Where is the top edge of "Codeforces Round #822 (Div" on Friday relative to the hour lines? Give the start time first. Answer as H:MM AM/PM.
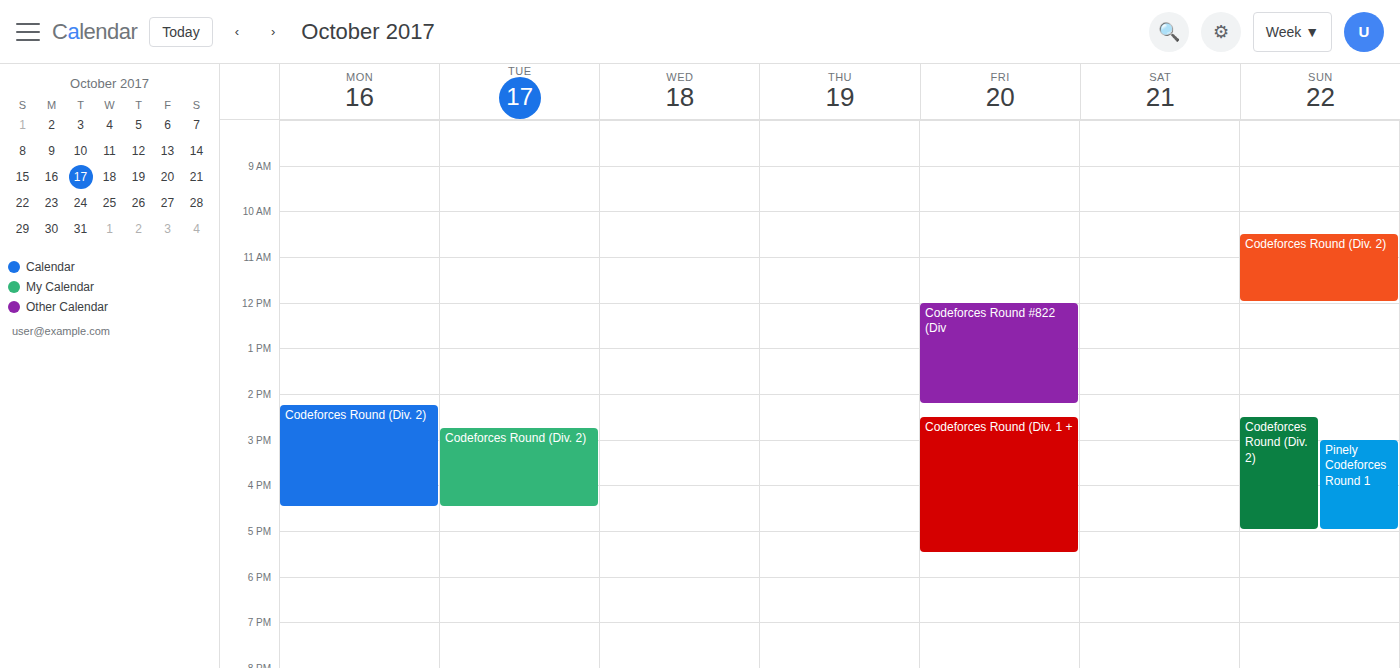
12:00 PM -- exactly on the 12 PM line.